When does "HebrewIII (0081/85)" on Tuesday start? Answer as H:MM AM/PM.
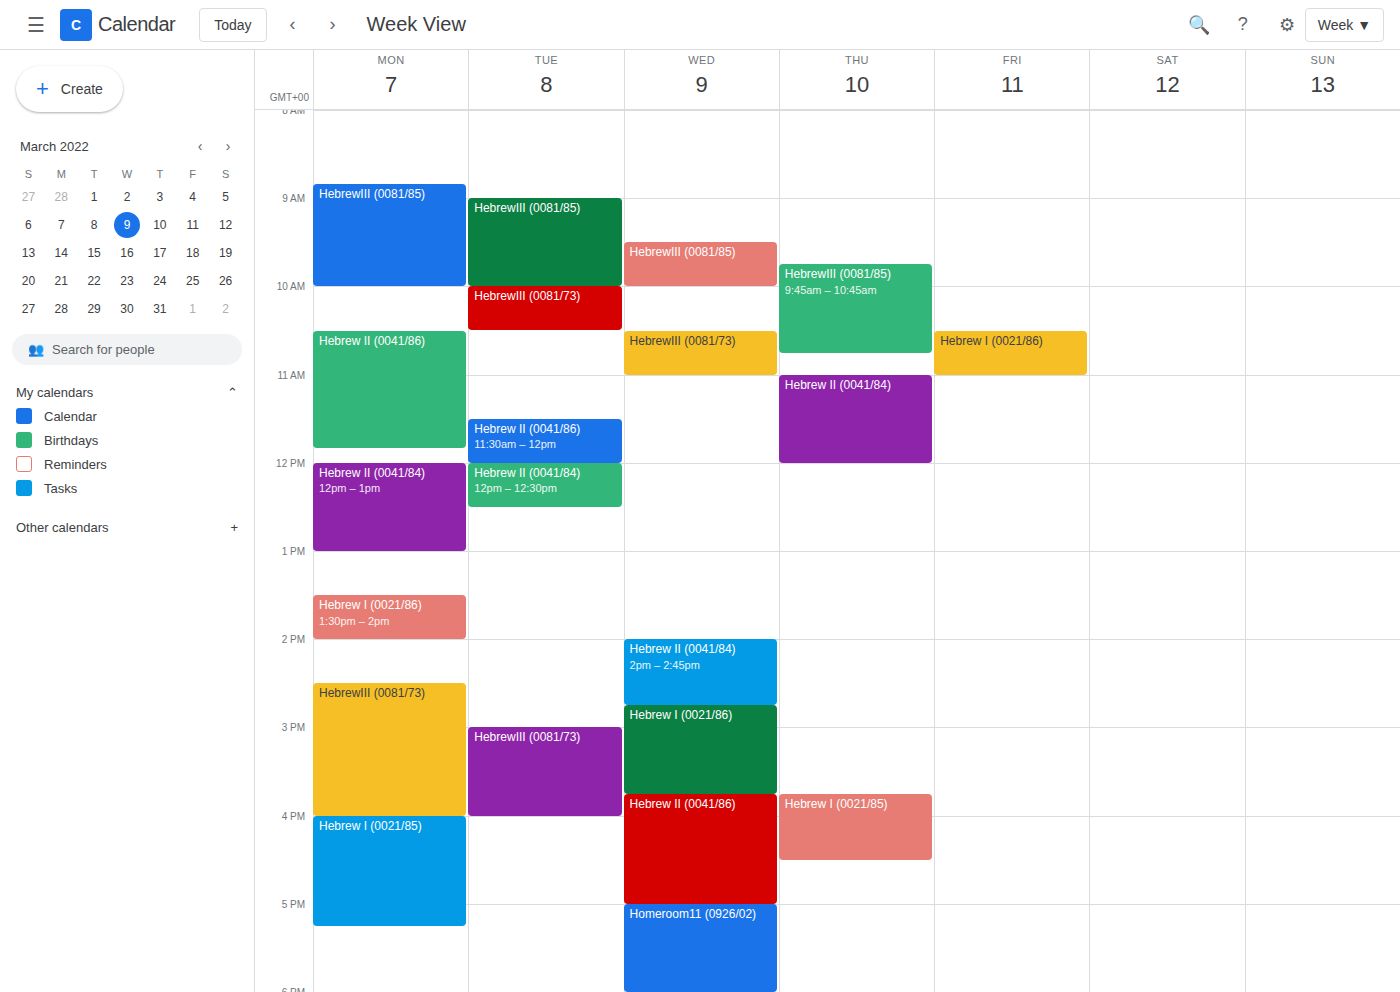
9:00 AM